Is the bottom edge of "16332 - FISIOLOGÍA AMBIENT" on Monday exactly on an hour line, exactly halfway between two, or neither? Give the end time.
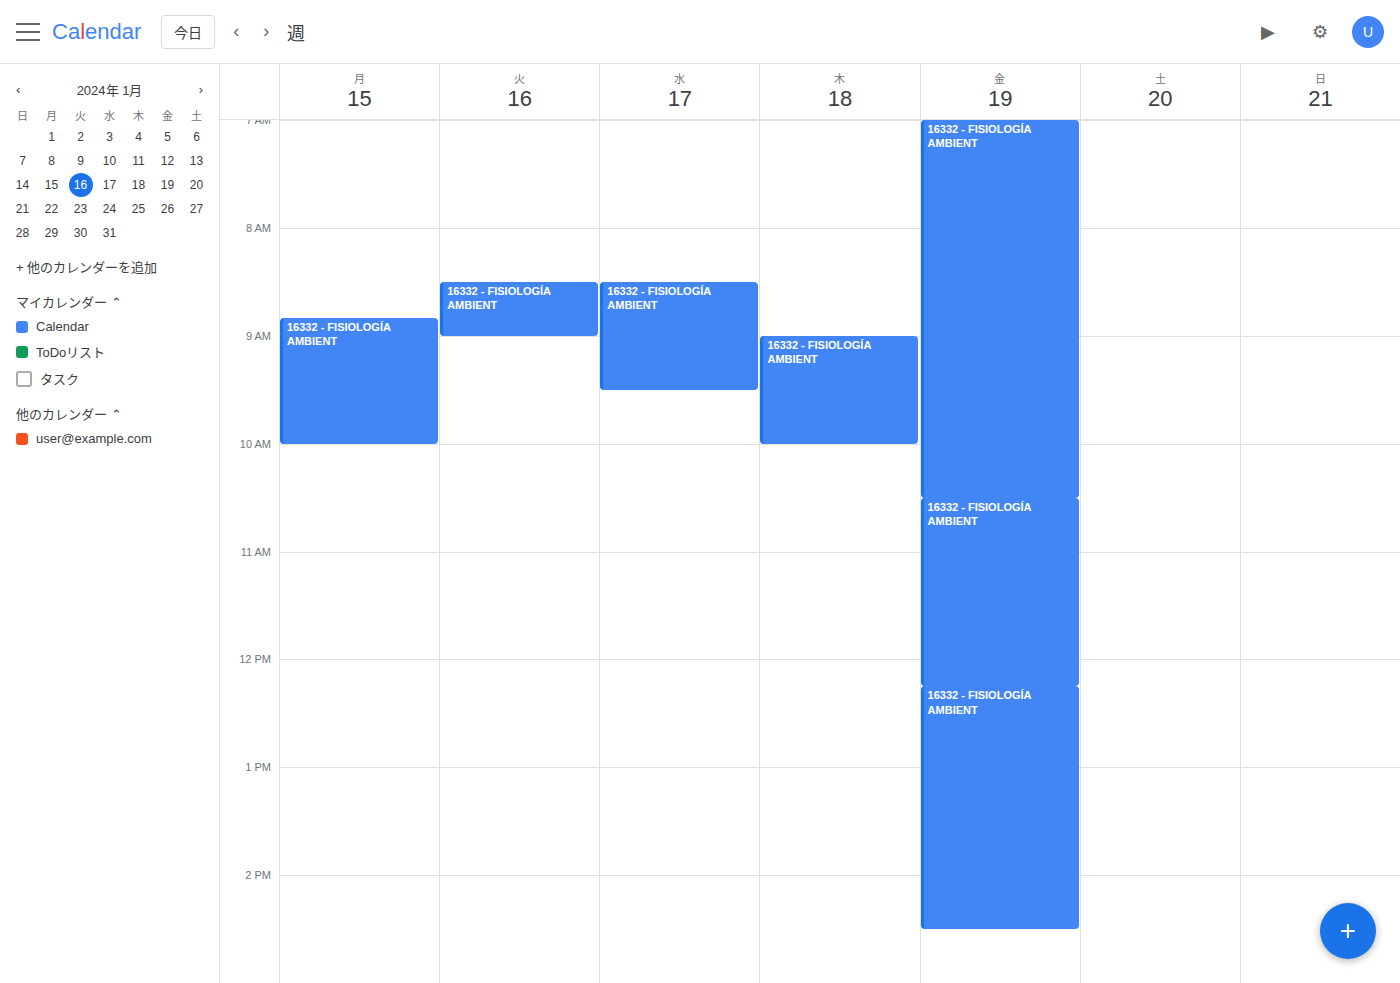
10:00 AM -- exactly on the 10 AM line.